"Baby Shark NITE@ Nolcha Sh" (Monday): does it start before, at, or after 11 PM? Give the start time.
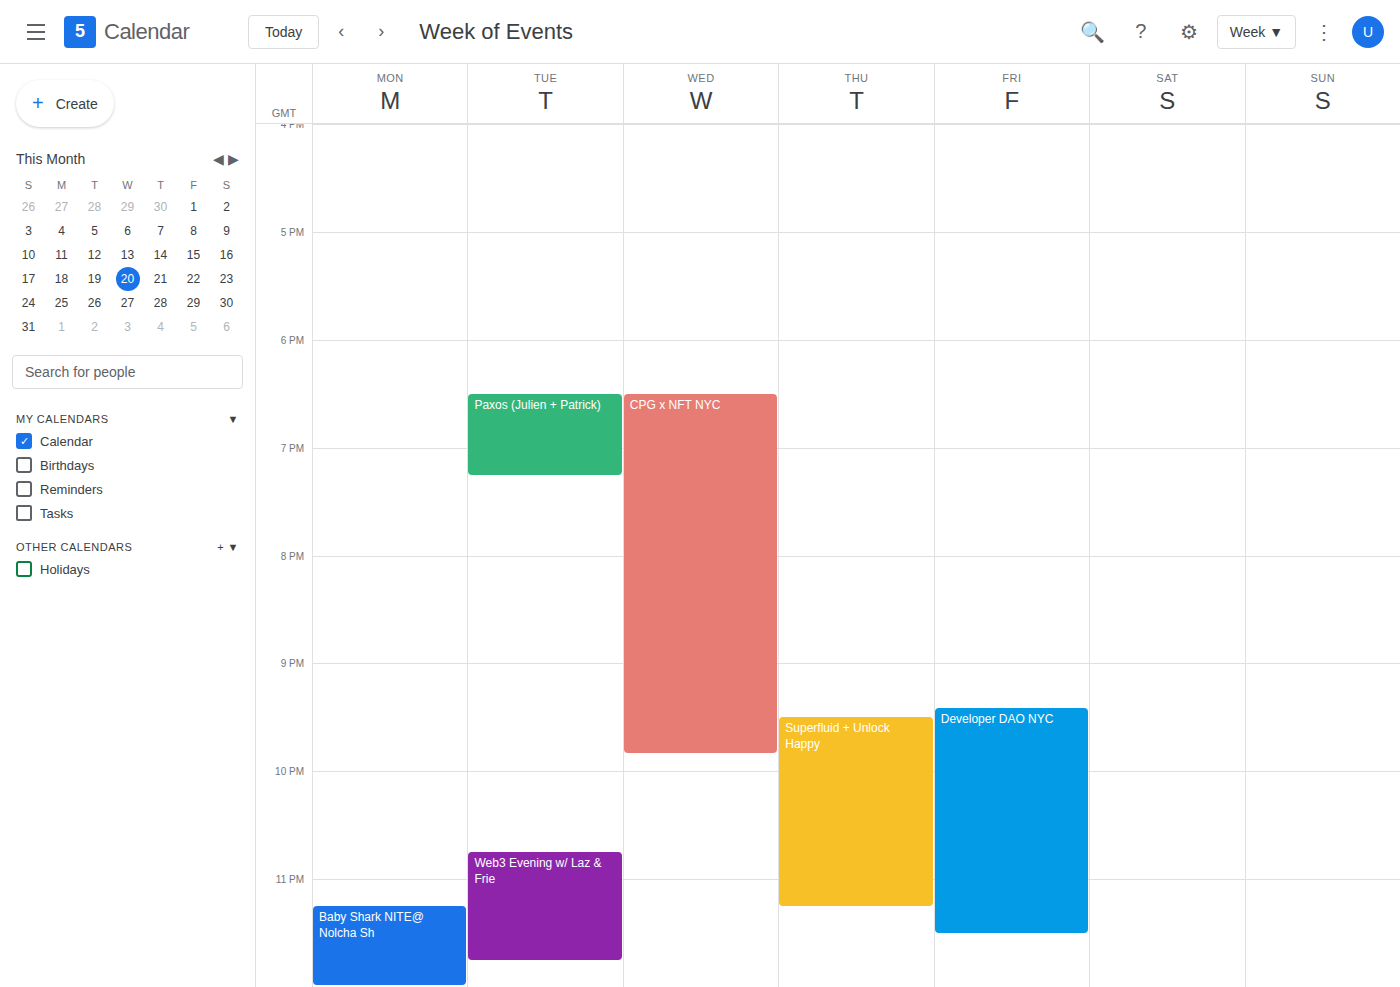
11:15 PM -- after 11 PM, 15 minutes below the 11 PM line.